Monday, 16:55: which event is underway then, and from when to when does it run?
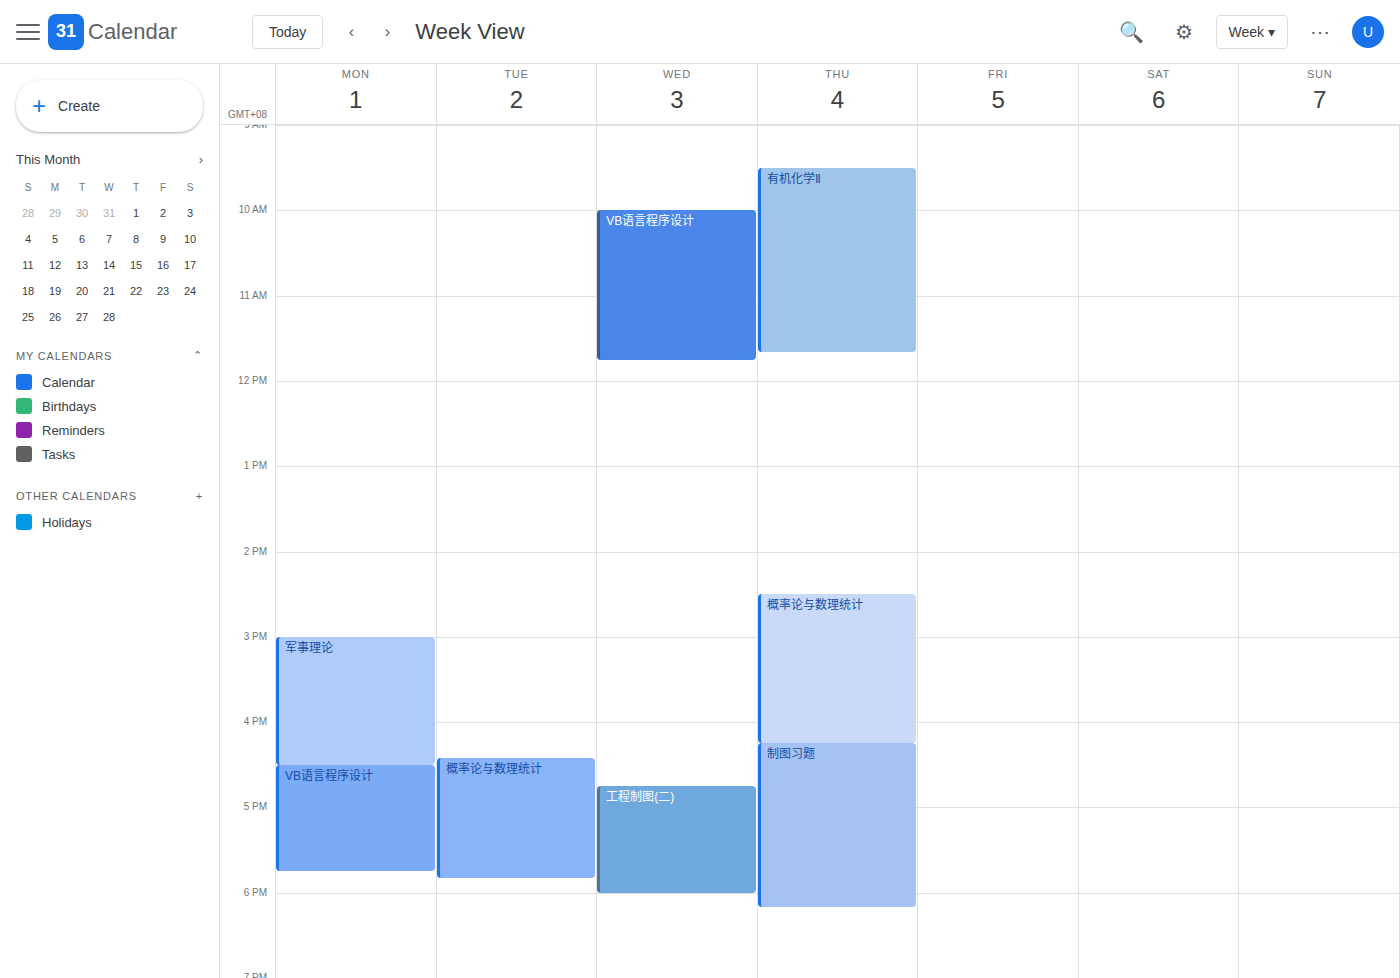
"VB语言程序设计", 16:30 to 17:45